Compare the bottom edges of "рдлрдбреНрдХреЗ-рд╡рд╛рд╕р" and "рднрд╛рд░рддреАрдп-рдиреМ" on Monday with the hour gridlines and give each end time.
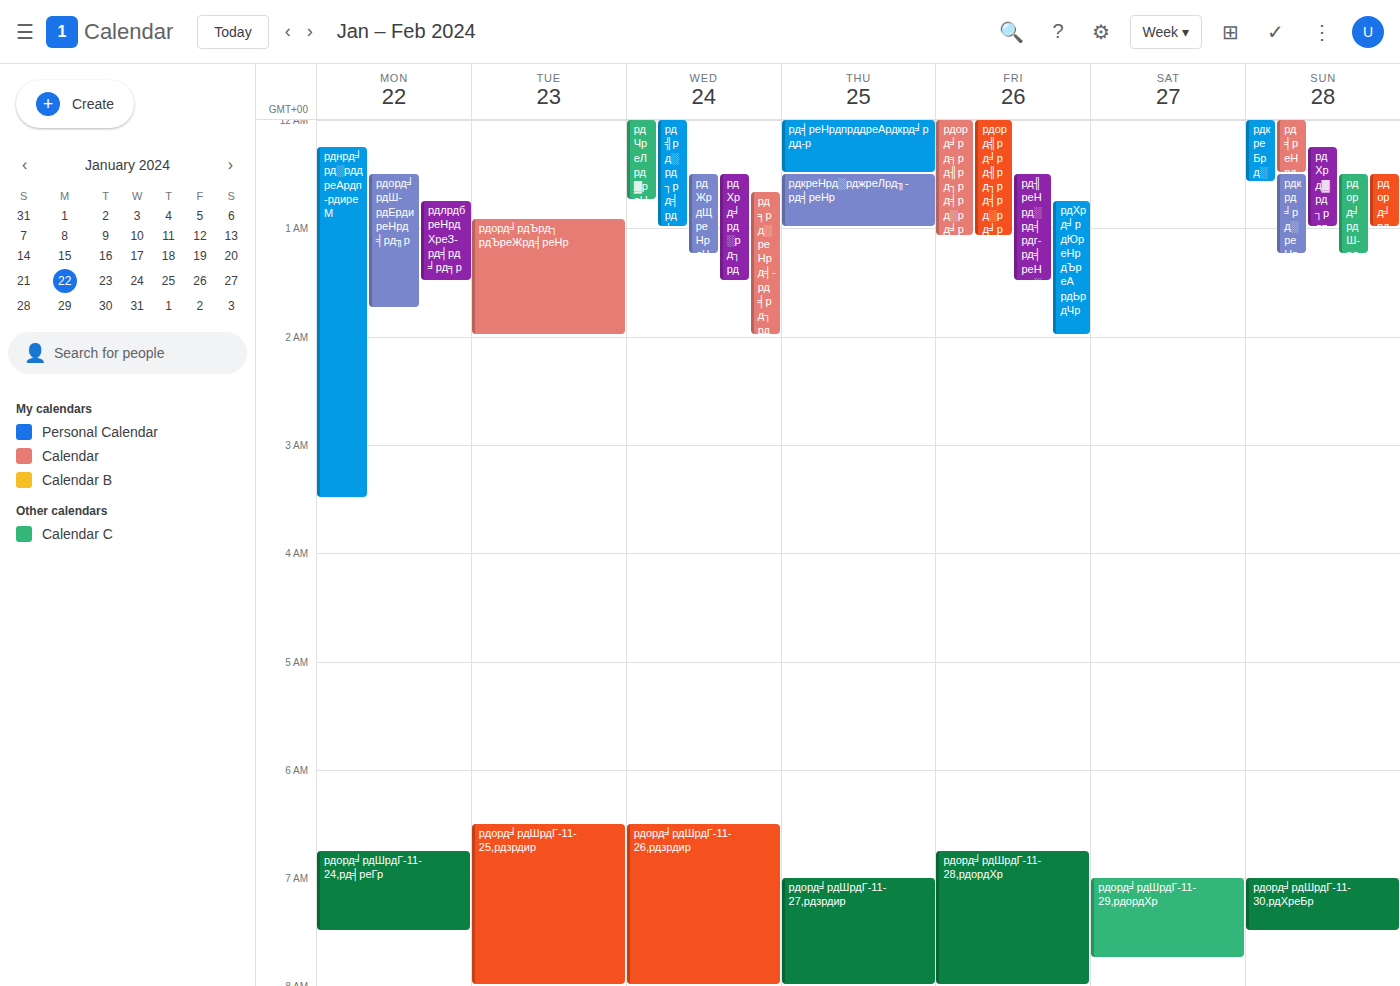
"рдлрдбреНрдХреЗ-рд╡рд╛рд╕р": 1:30 AM, halfway between the 1 AM and 2 AM lines. "рднрд╛рд░рддреАрдп-рдиреМ": 3:30 AM, halfway between the 3 AM and 4 AM lines.